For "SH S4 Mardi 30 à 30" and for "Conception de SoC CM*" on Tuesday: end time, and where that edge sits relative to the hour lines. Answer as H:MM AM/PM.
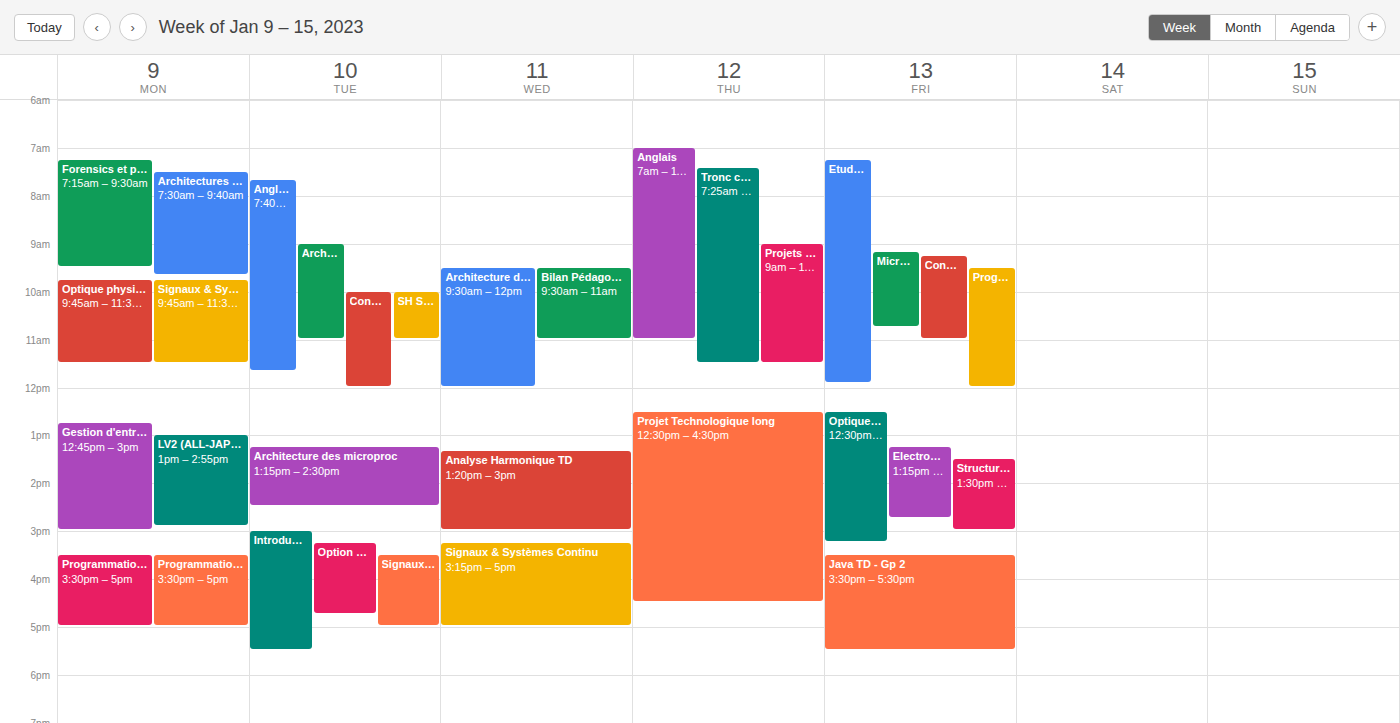
"SH S4 Mardi 30 à 30": 11:00 AM, exactly on the 11 AM line. "Conception de SoC CM*": 12:00 PM, exactly on the 12 PM line.